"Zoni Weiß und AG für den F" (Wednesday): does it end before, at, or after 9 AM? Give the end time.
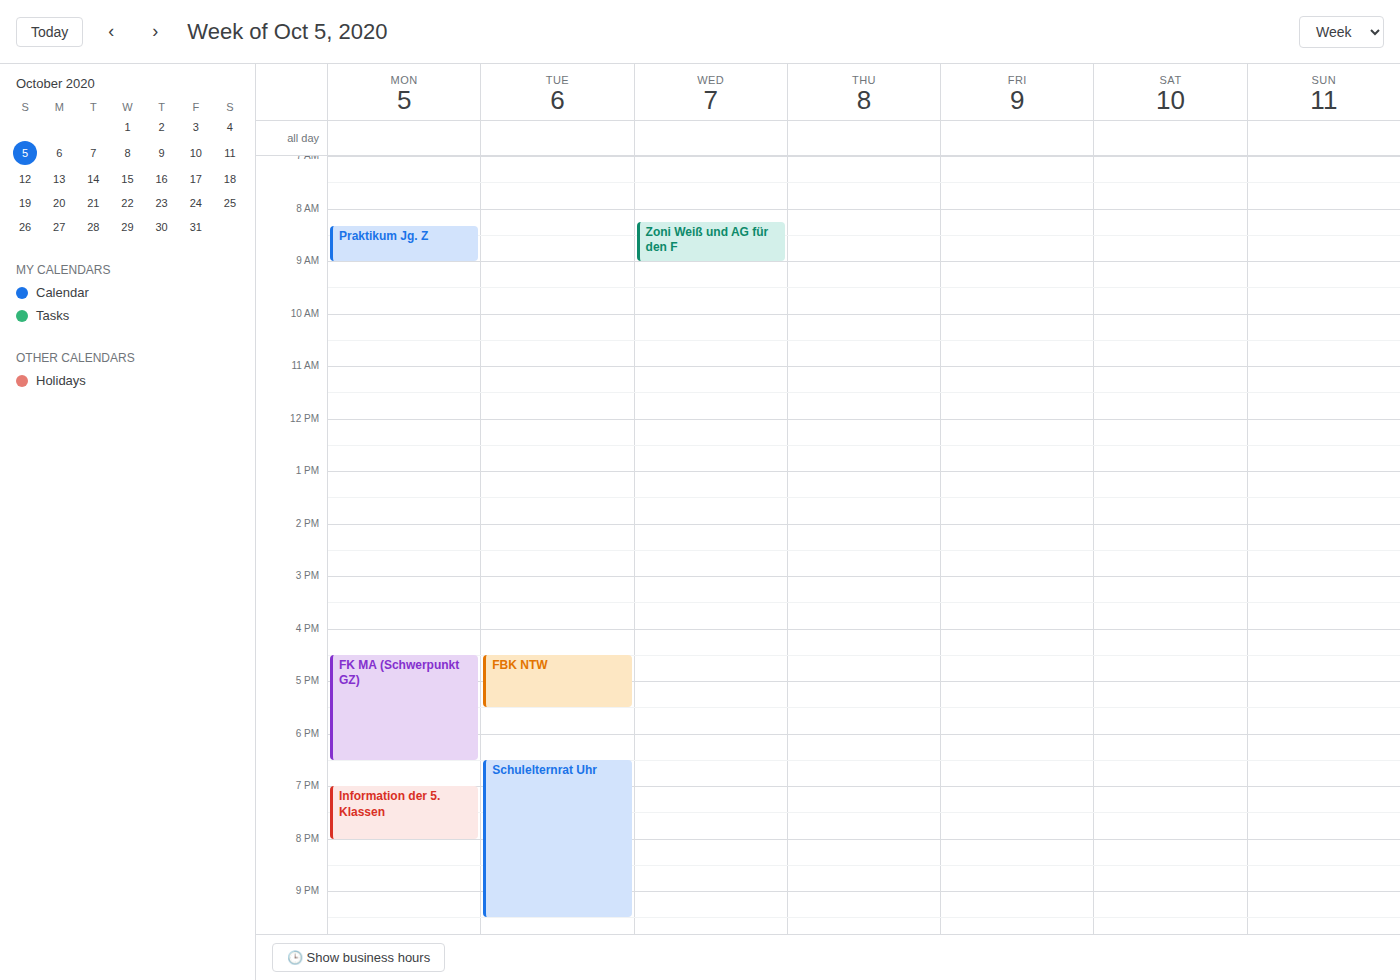
9:00 AM -- exactly at 9 AM, on the 9 AM line.